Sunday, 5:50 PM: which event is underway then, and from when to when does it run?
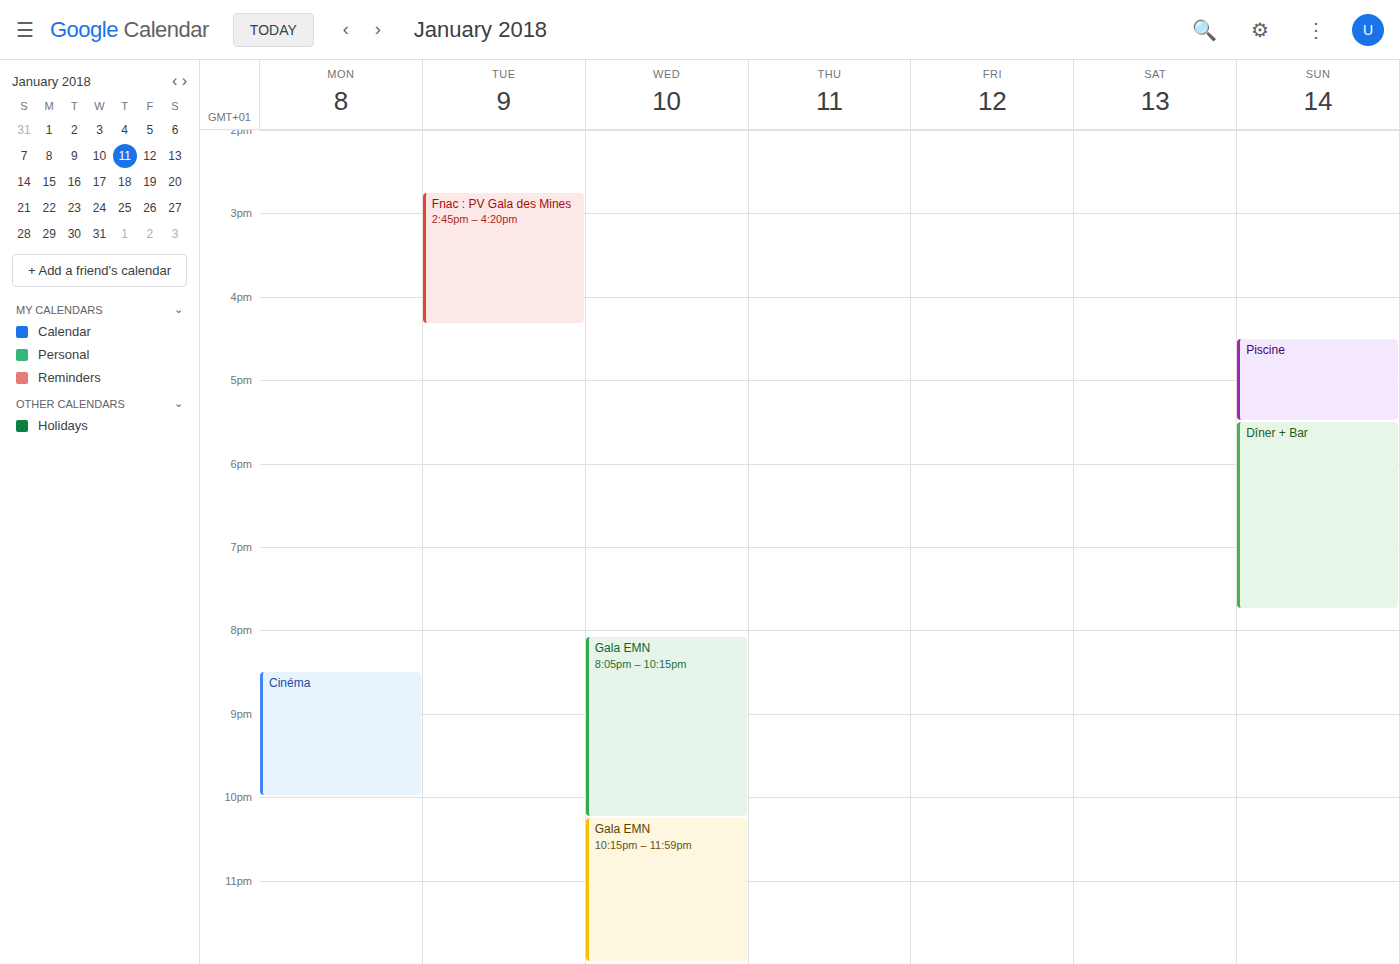
"Dîner + Bar", 5:30 PM to 7:45 PM